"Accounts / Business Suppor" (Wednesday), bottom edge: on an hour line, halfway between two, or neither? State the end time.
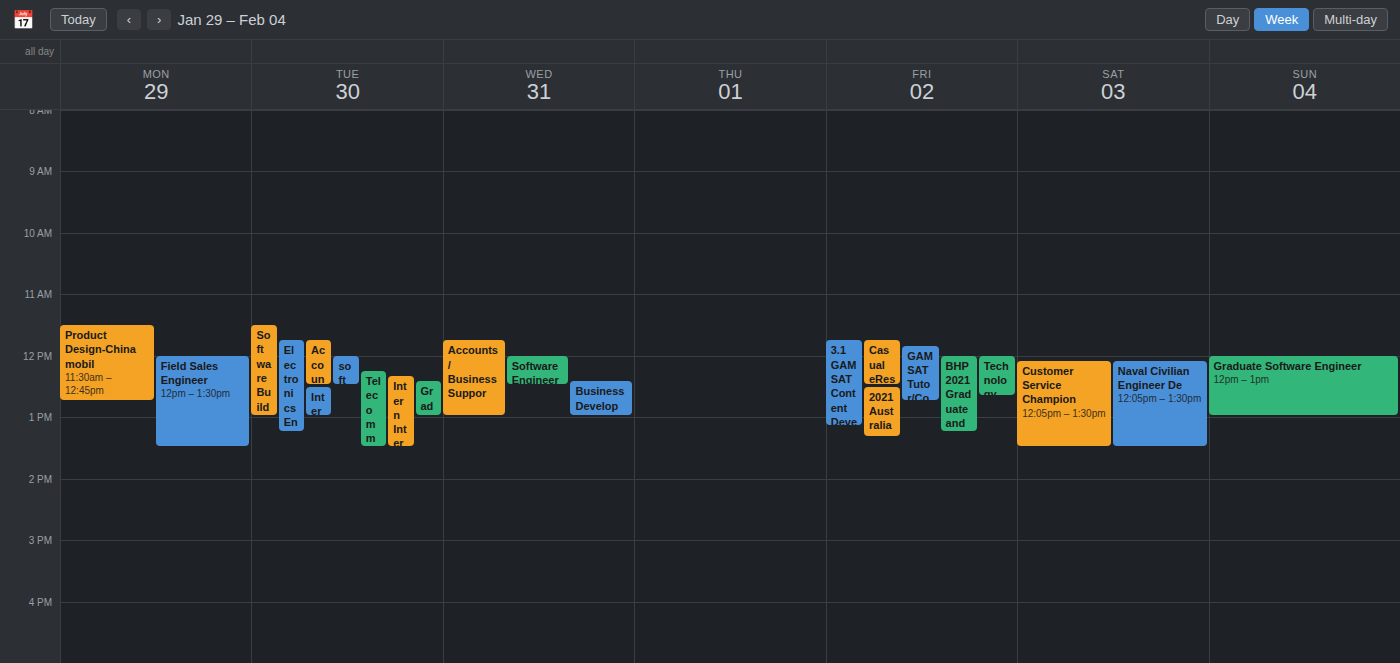
1:00 PM -- exactly on the 1 PM line.